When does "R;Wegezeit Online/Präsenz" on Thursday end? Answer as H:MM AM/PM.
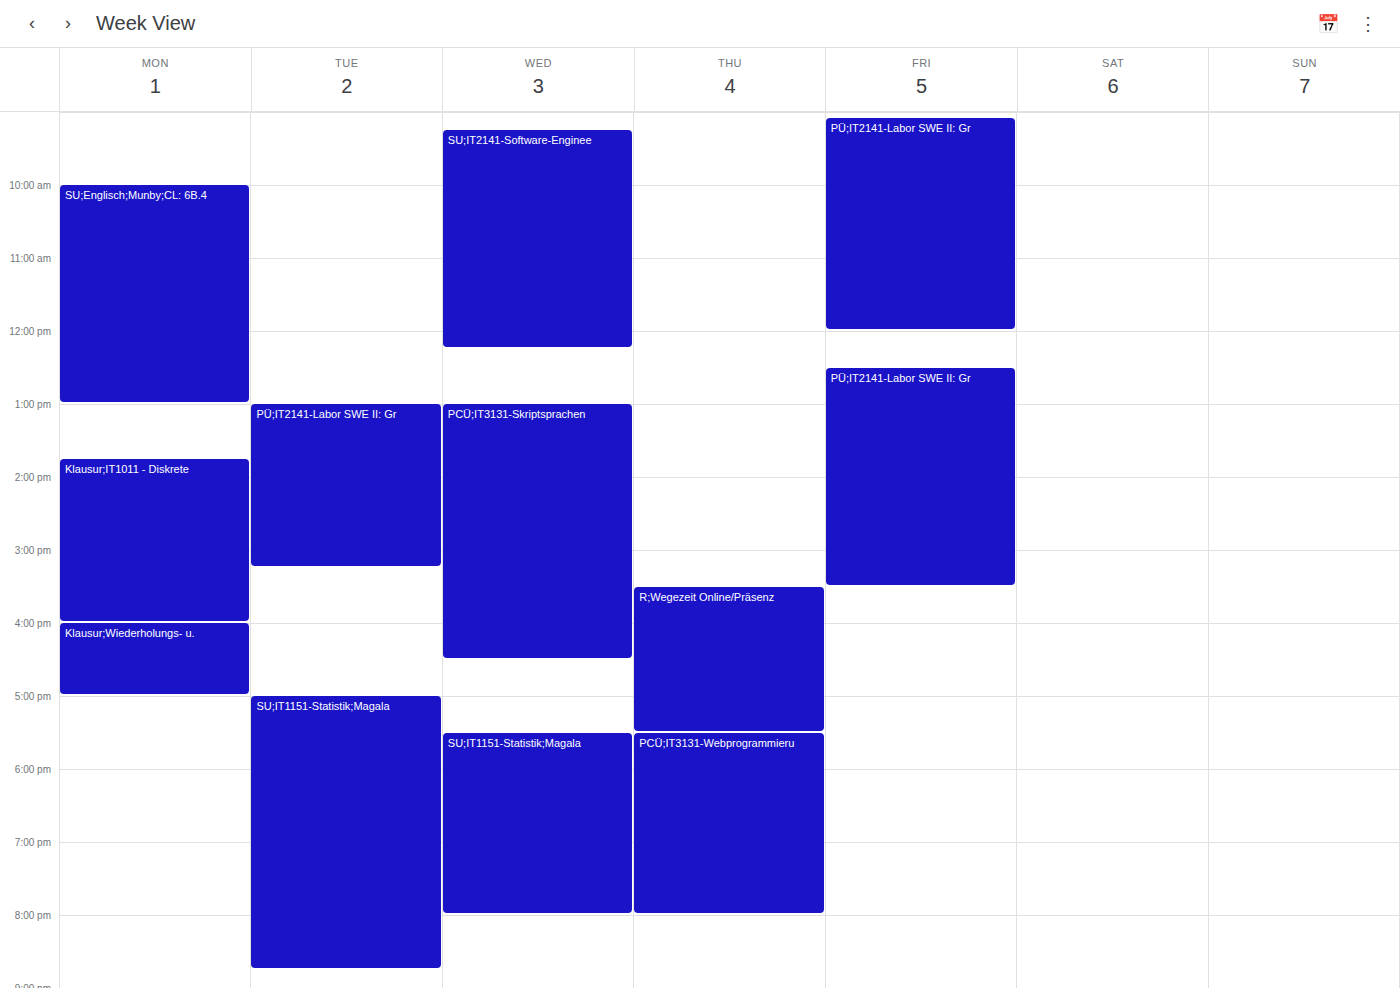
5:30 PM